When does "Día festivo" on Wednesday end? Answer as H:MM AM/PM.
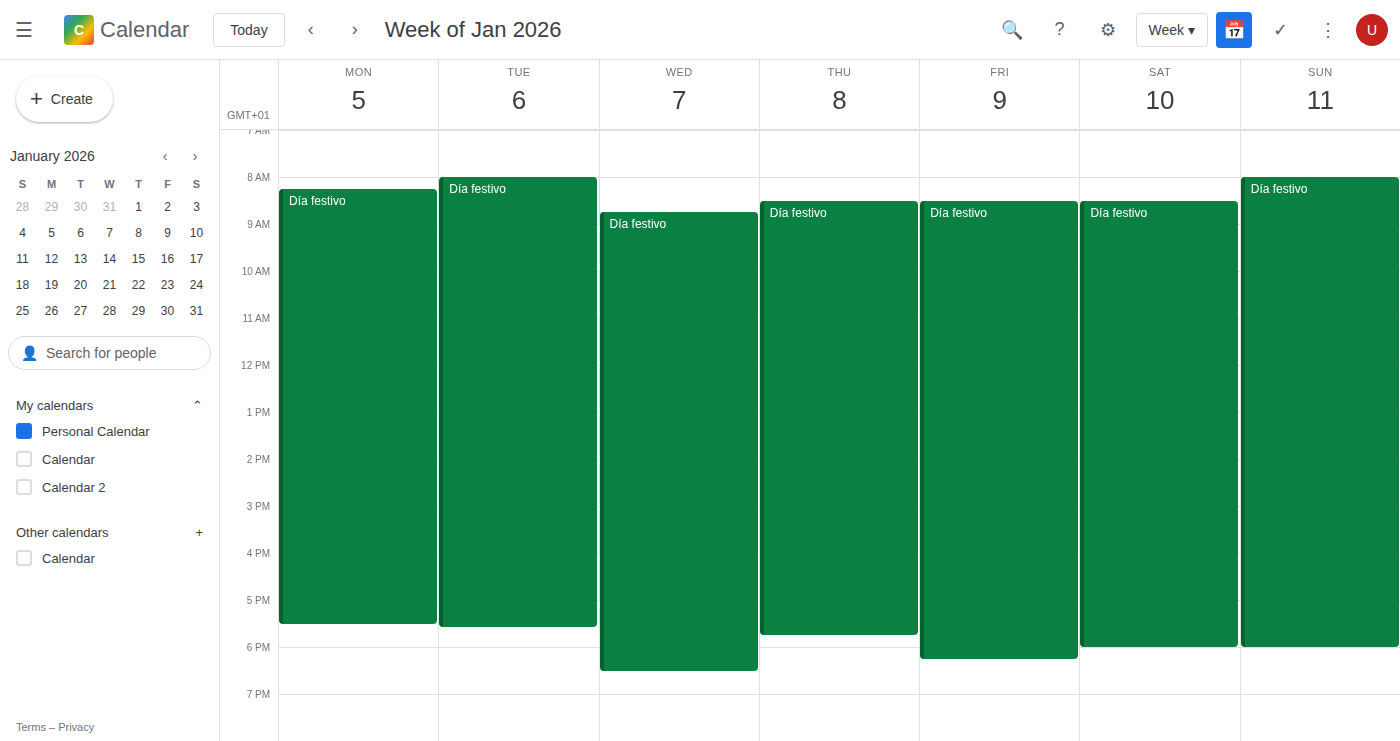
6:30 PM